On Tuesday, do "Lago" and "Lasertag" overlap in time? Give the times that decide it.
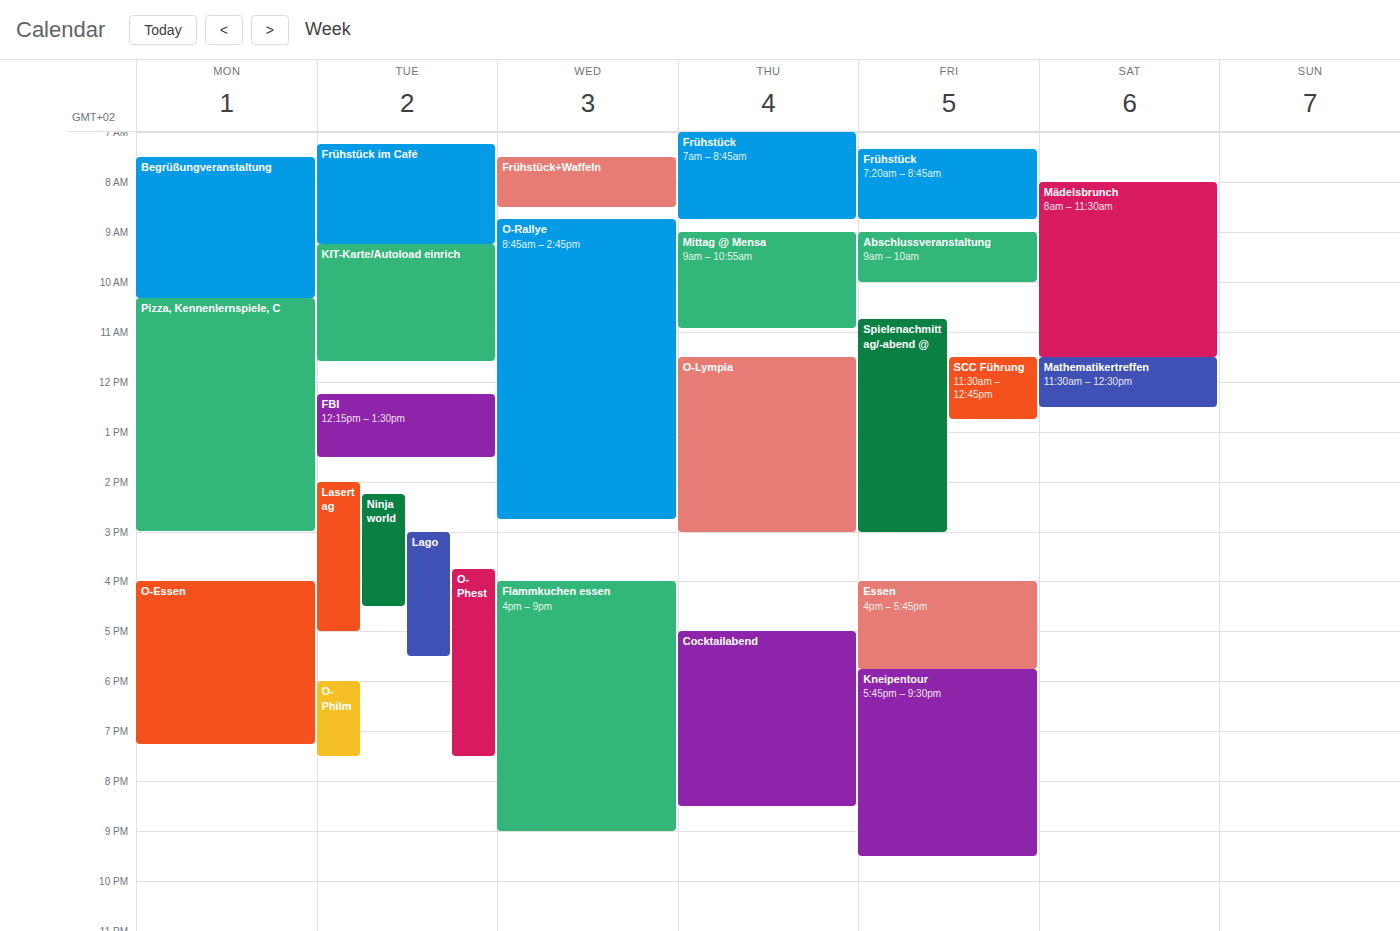
"Lago" starts at 3:00 PM, before "Lasertag" ends at 5:00 PM -- they overlap.